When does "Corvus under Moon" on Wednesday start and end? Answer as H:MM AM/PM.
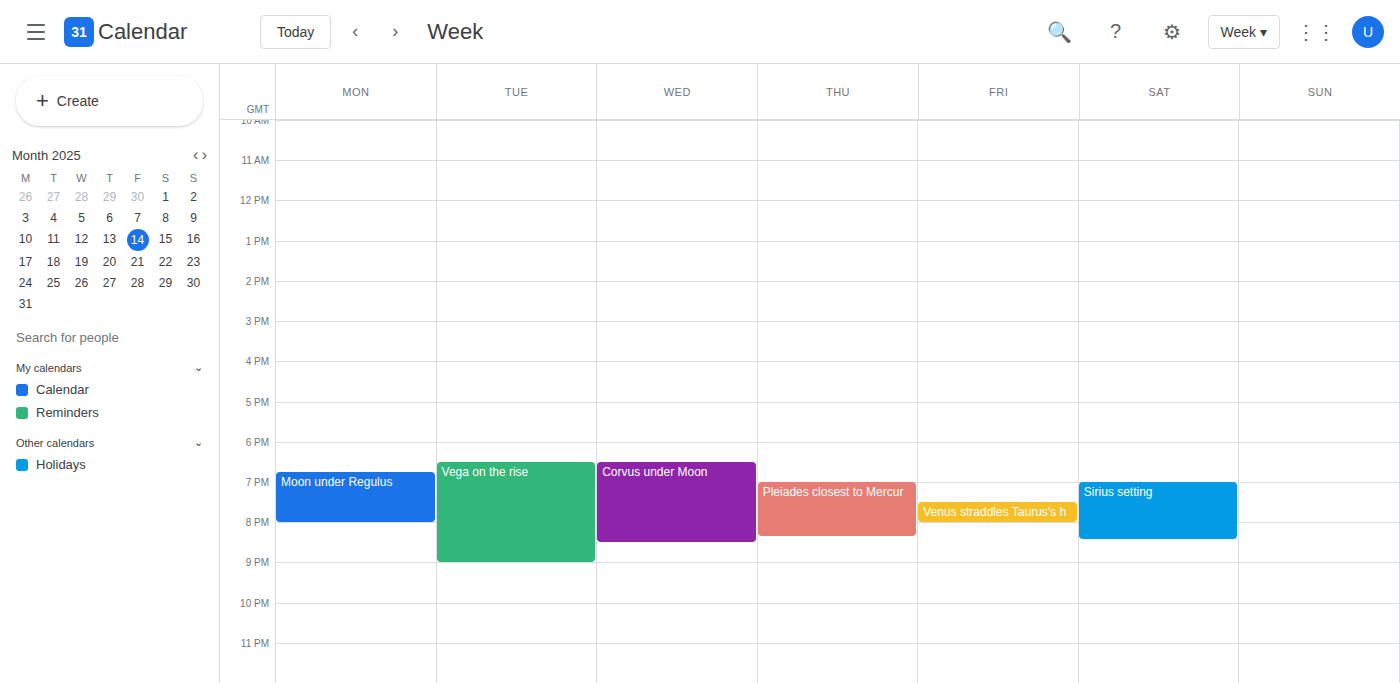
6:30 PM to 8:30 PM